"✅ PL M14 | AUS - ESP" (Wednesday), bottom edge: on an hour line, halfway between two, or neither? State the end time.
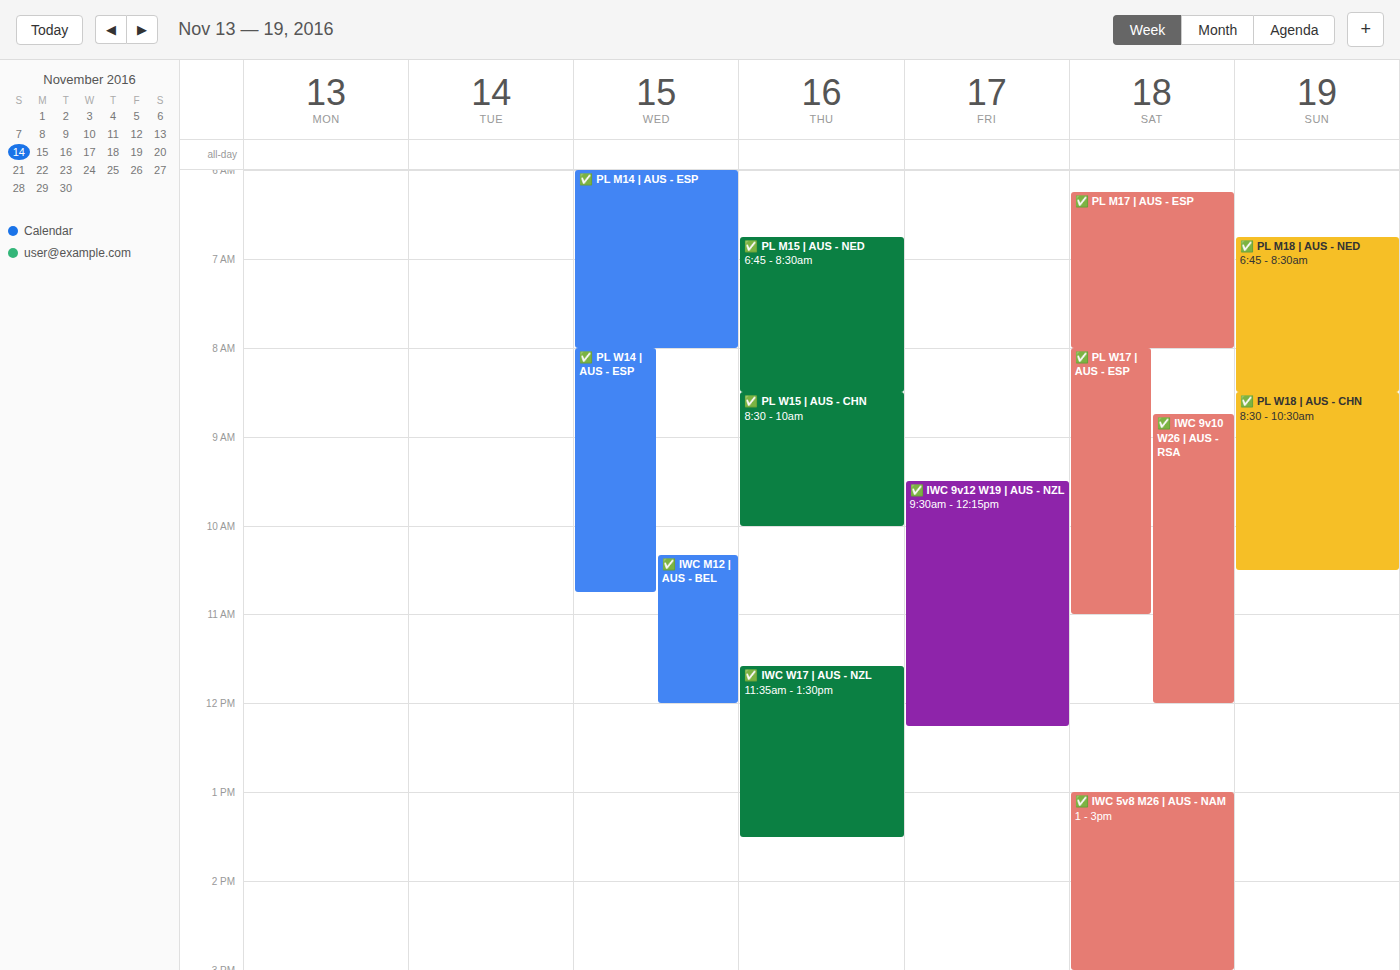
8:00 AM -- exactly on the 8 AM line.